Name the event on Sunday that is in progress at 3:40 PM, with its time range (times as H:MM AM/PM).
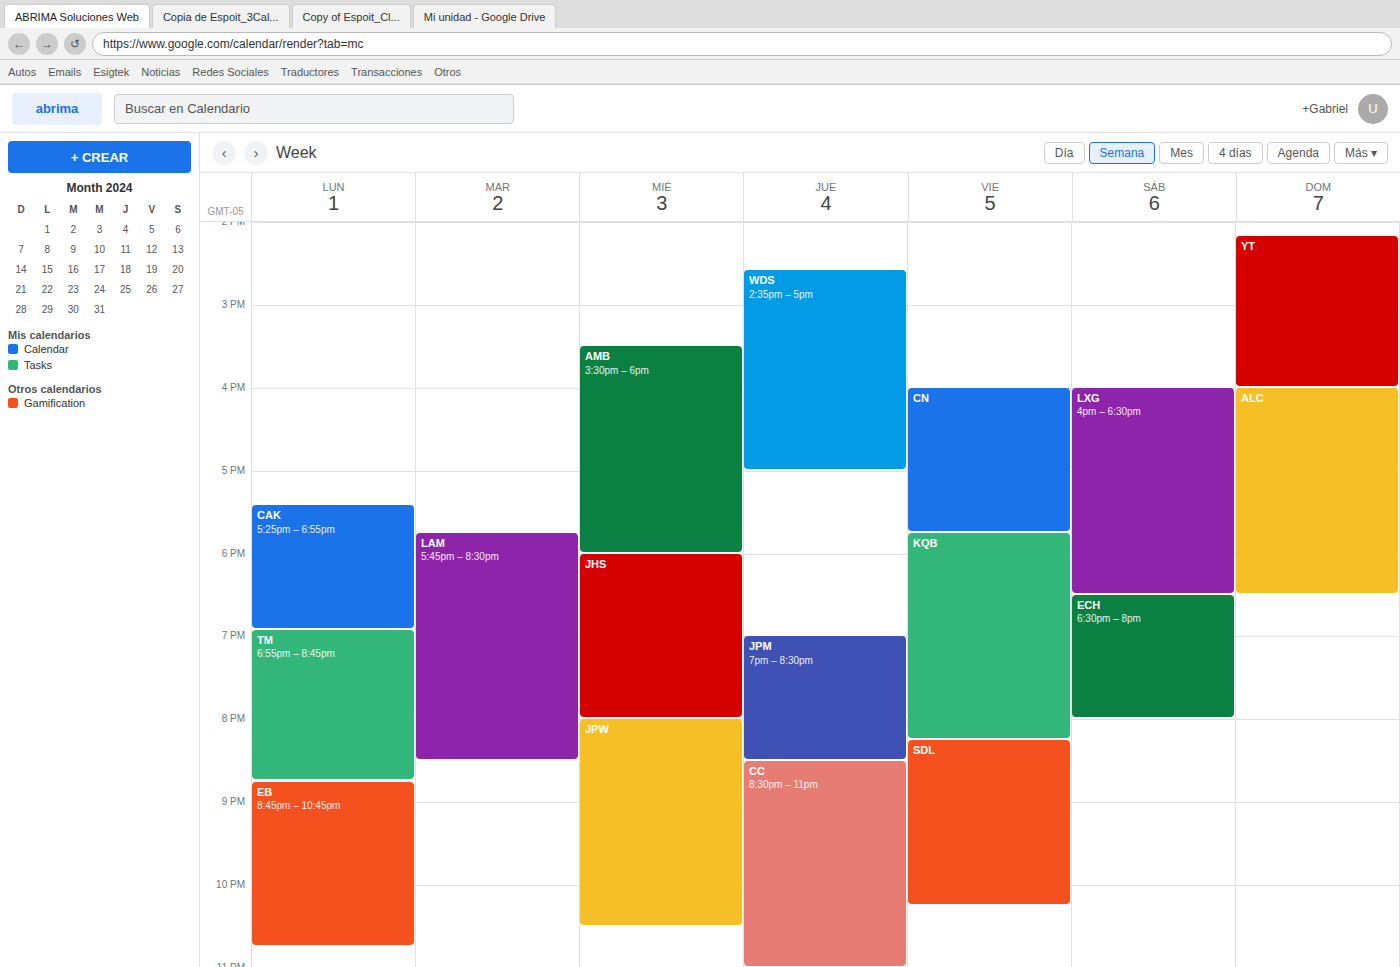
"YT", 2:10 PM to 4:00 PM